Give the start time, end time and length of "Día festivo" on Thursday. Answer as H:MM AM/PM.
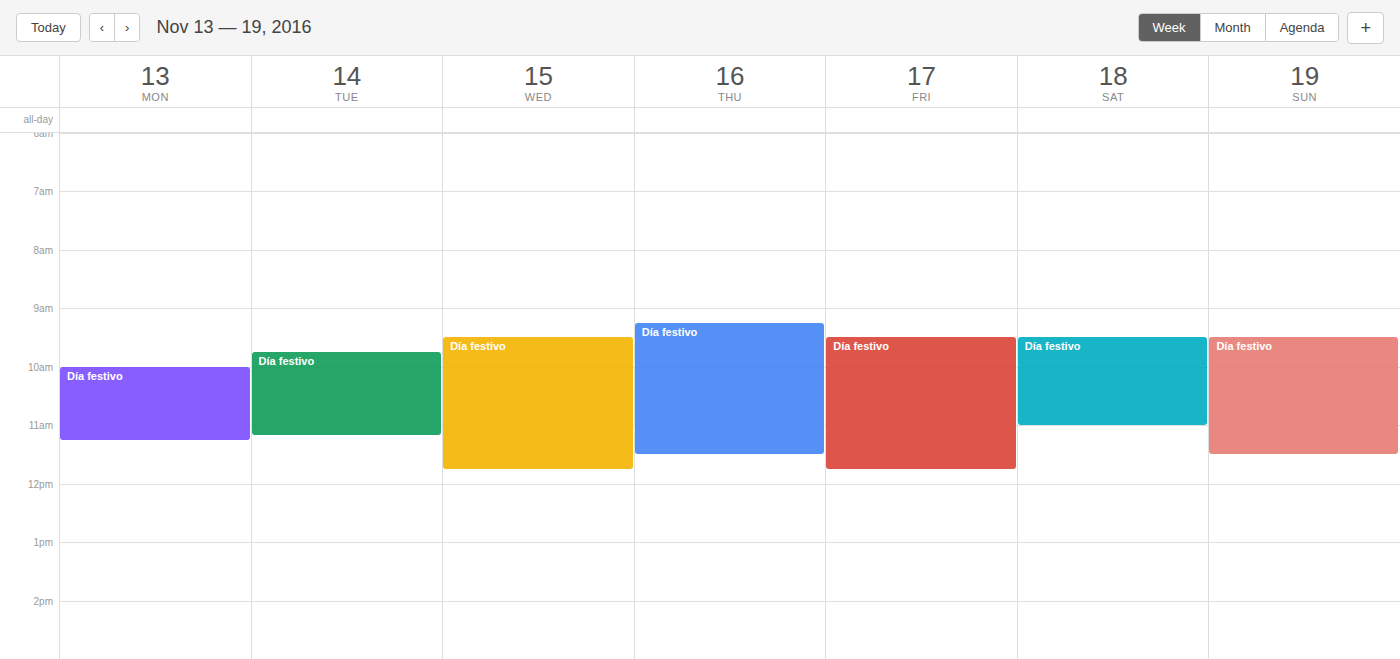
9:15 AM to 11:30 AM, 2 hours 15 minutes